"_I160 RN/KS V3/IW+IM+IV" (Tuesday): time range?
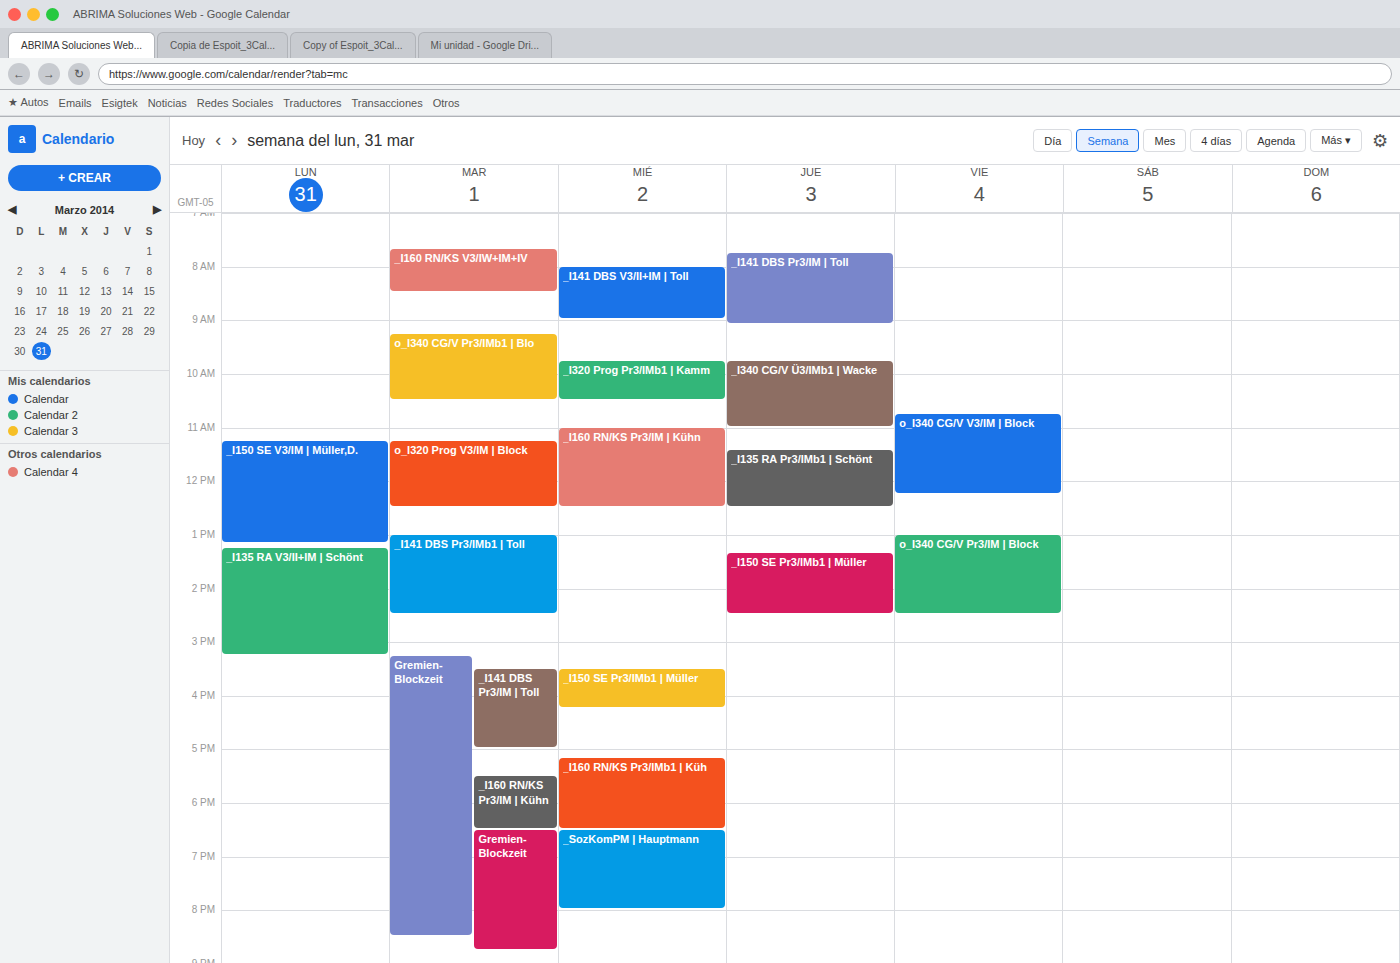
7:40 AM to 8:30 AM